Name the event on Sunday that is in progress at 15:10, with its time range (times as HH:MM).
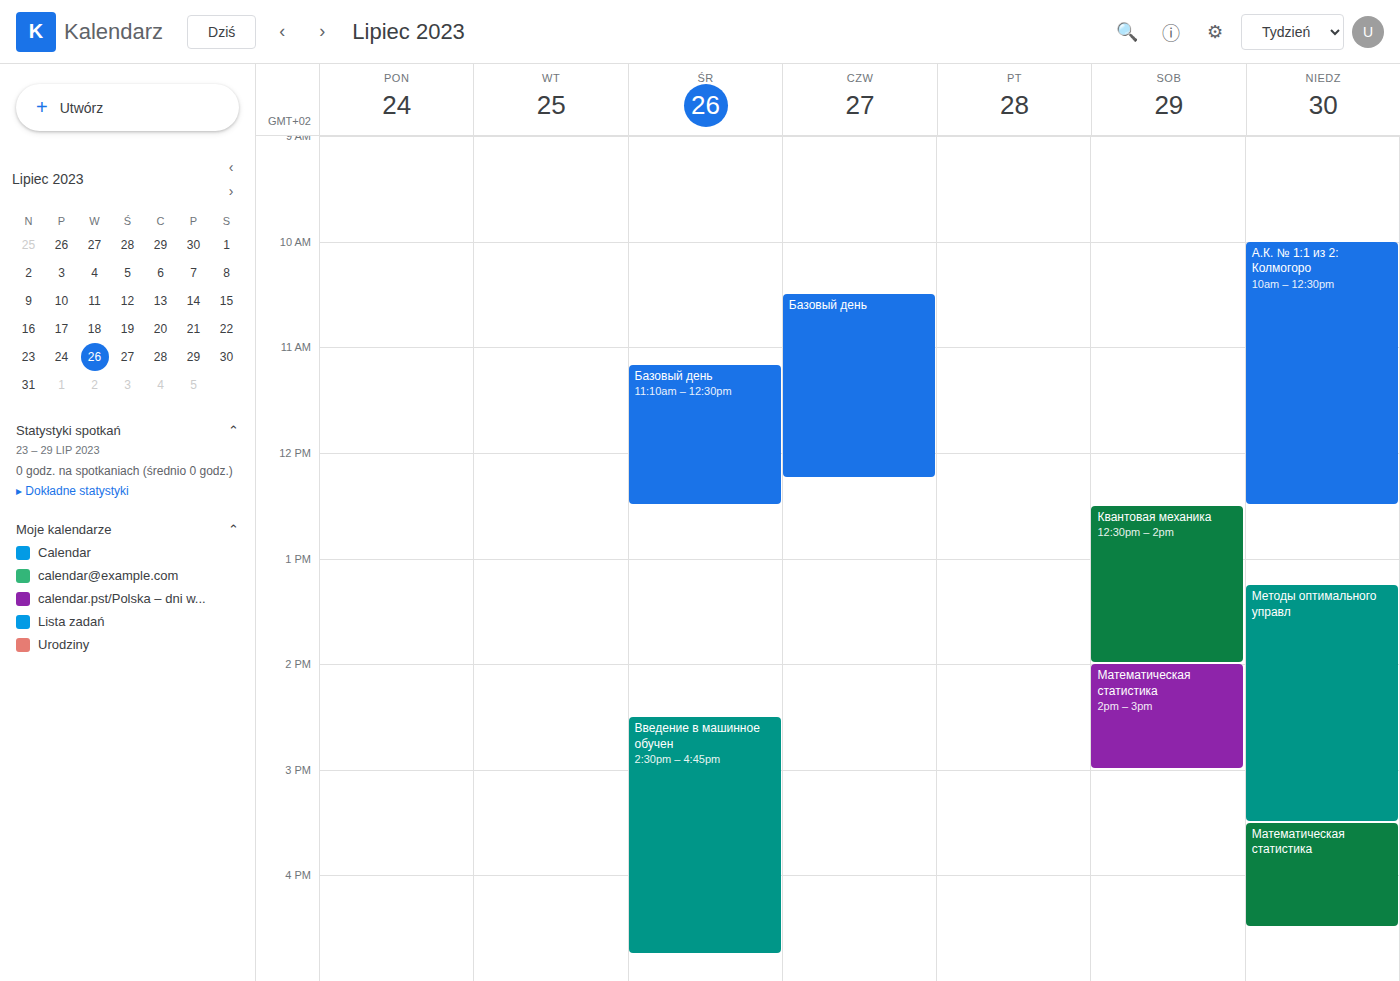
"Методы оптимального управл", 13:15 to 15:30